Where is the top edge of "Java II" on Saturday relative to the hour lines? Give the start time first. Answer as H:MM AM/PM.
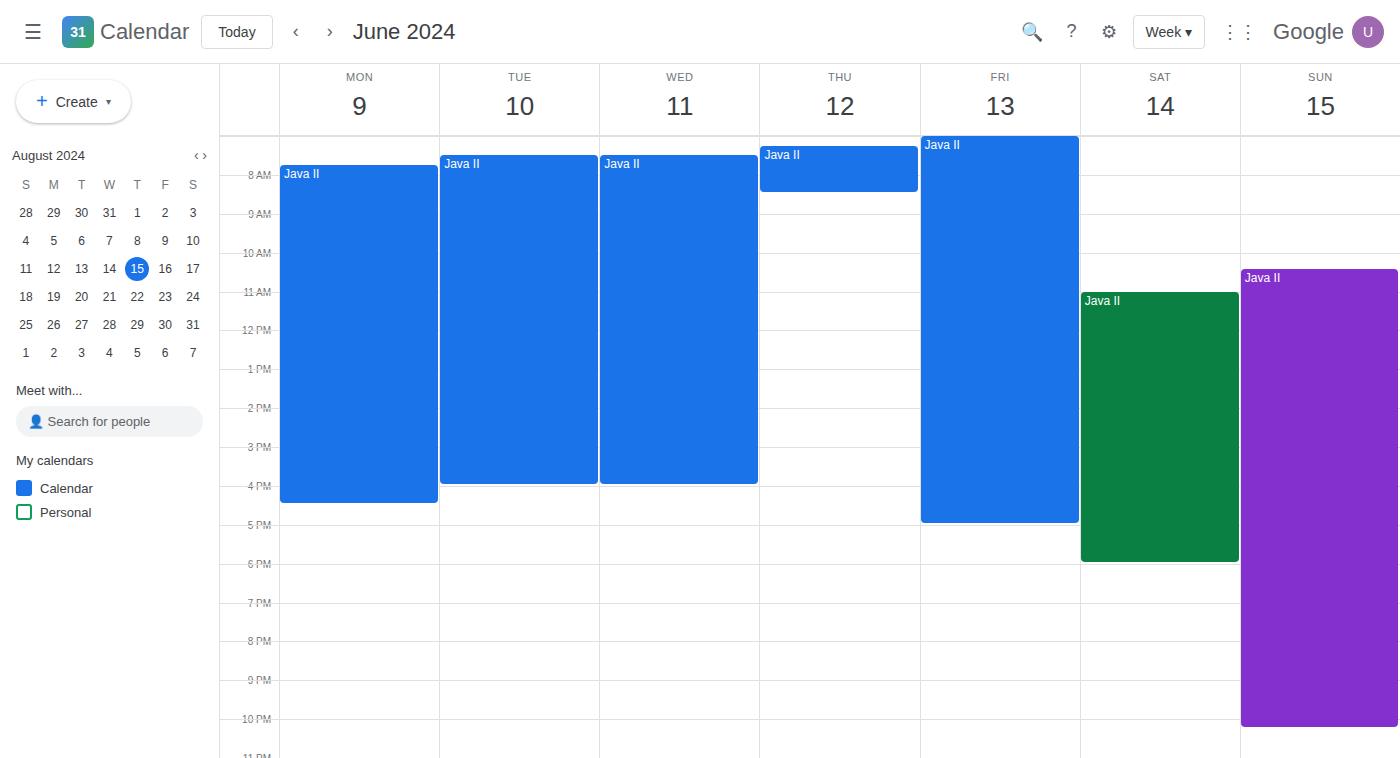
11:00 AM -- exactly on the 11 AM line.